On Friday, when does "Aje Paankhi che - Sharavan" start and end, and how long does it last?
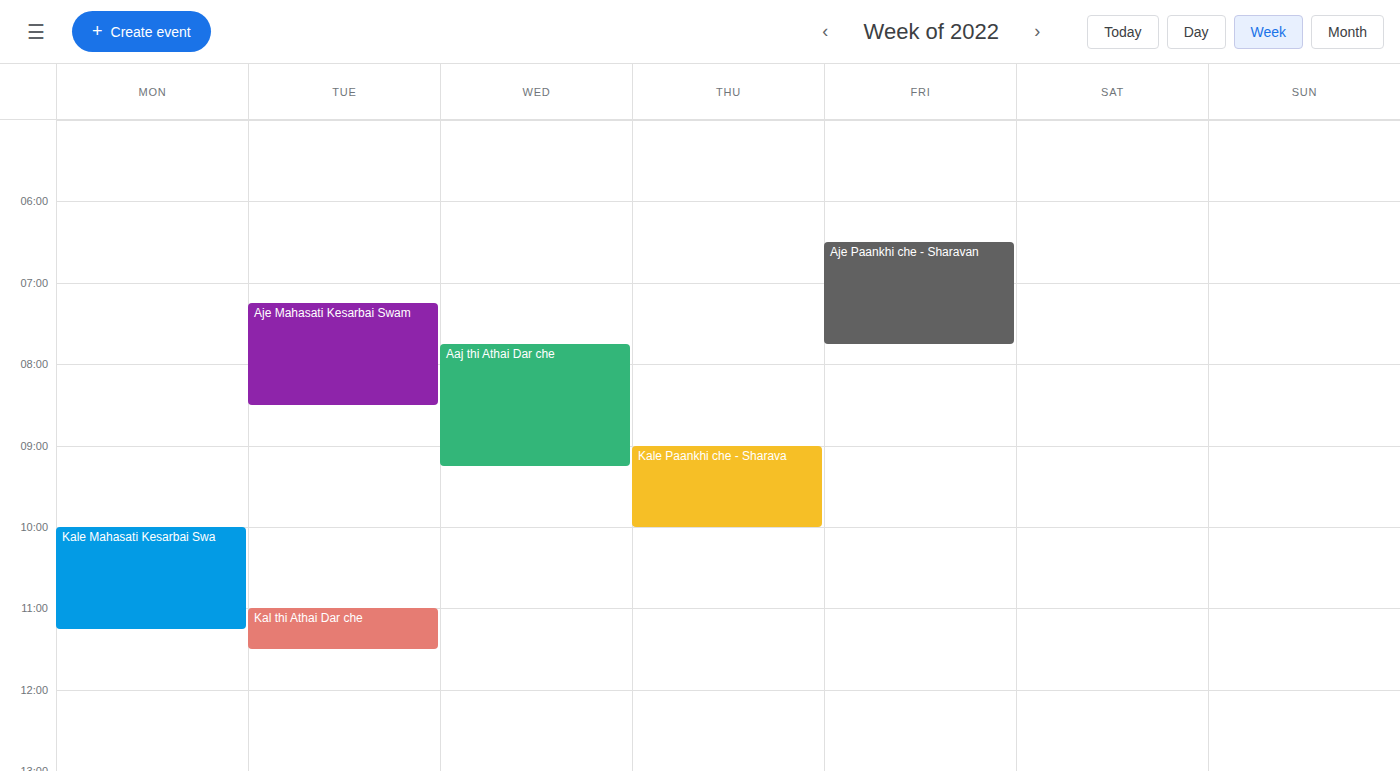
6:30 AM to 7:45 AM, 1 hour 15 minutes